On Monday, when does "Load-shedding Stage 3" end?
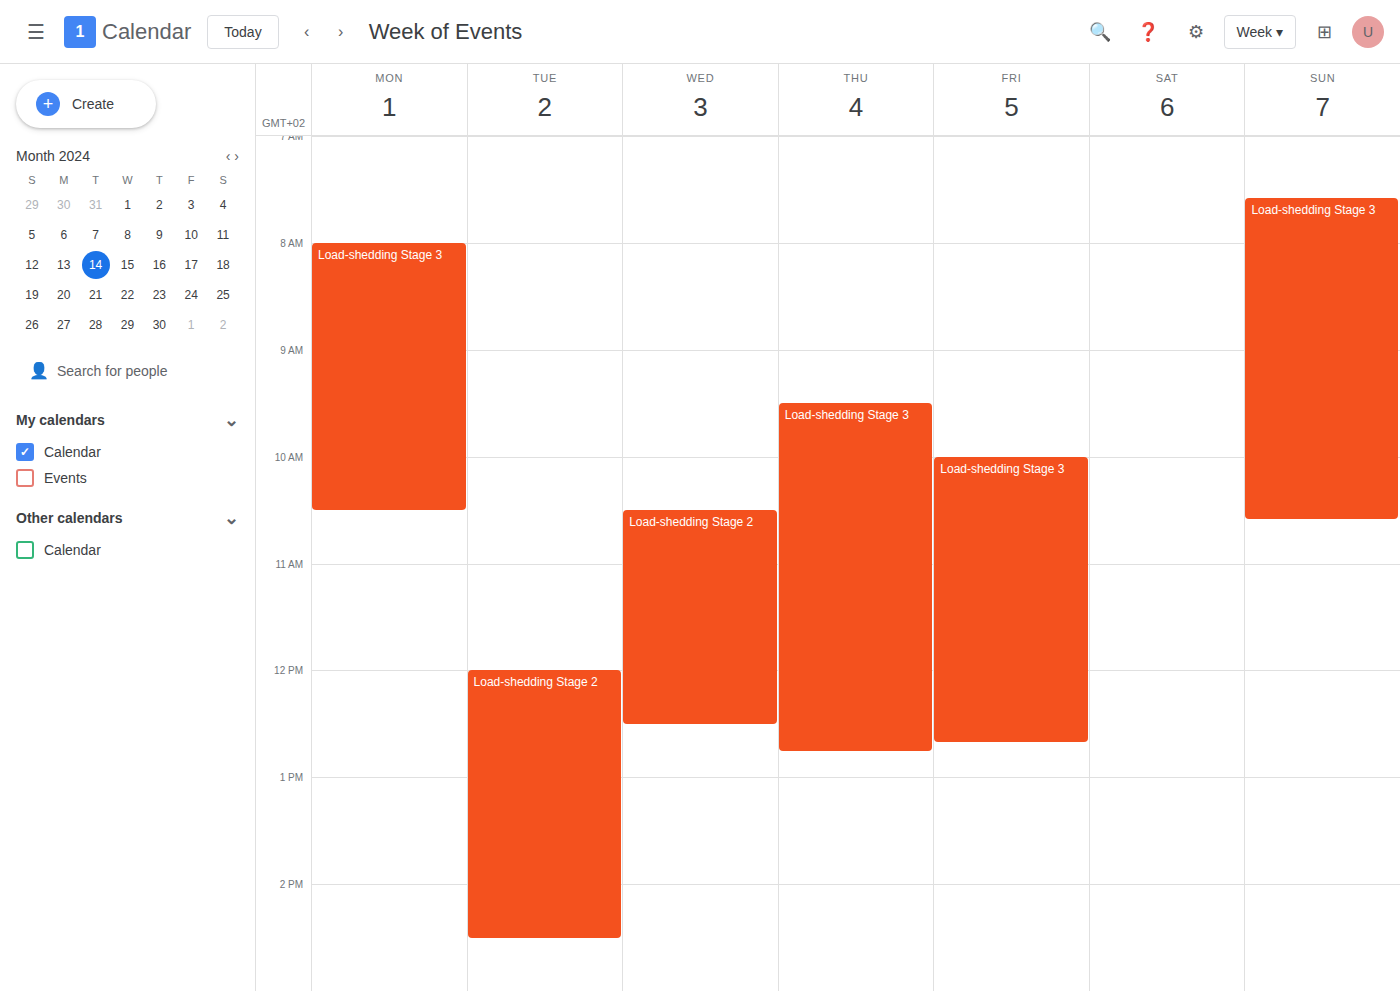
10:30 AM